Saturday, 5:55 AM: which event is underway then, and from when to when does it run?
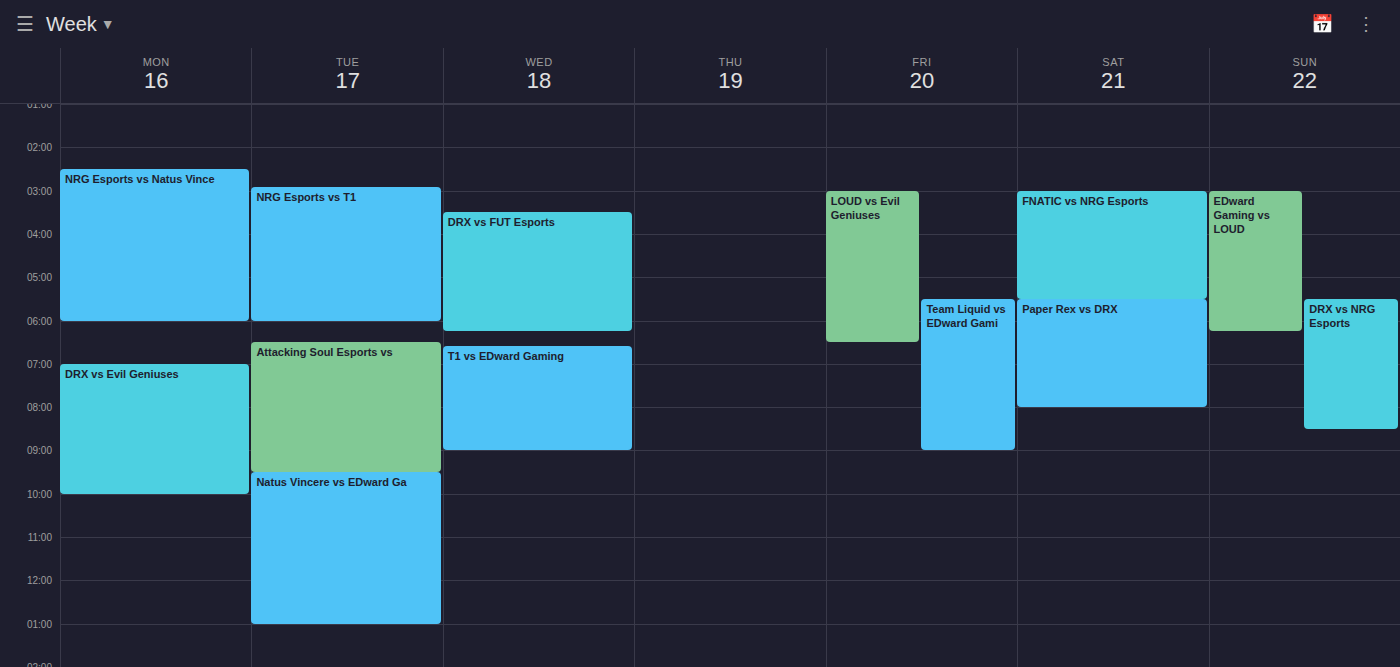
"Paper Rex vs DRX", 5:30 AM to 8:00 AM